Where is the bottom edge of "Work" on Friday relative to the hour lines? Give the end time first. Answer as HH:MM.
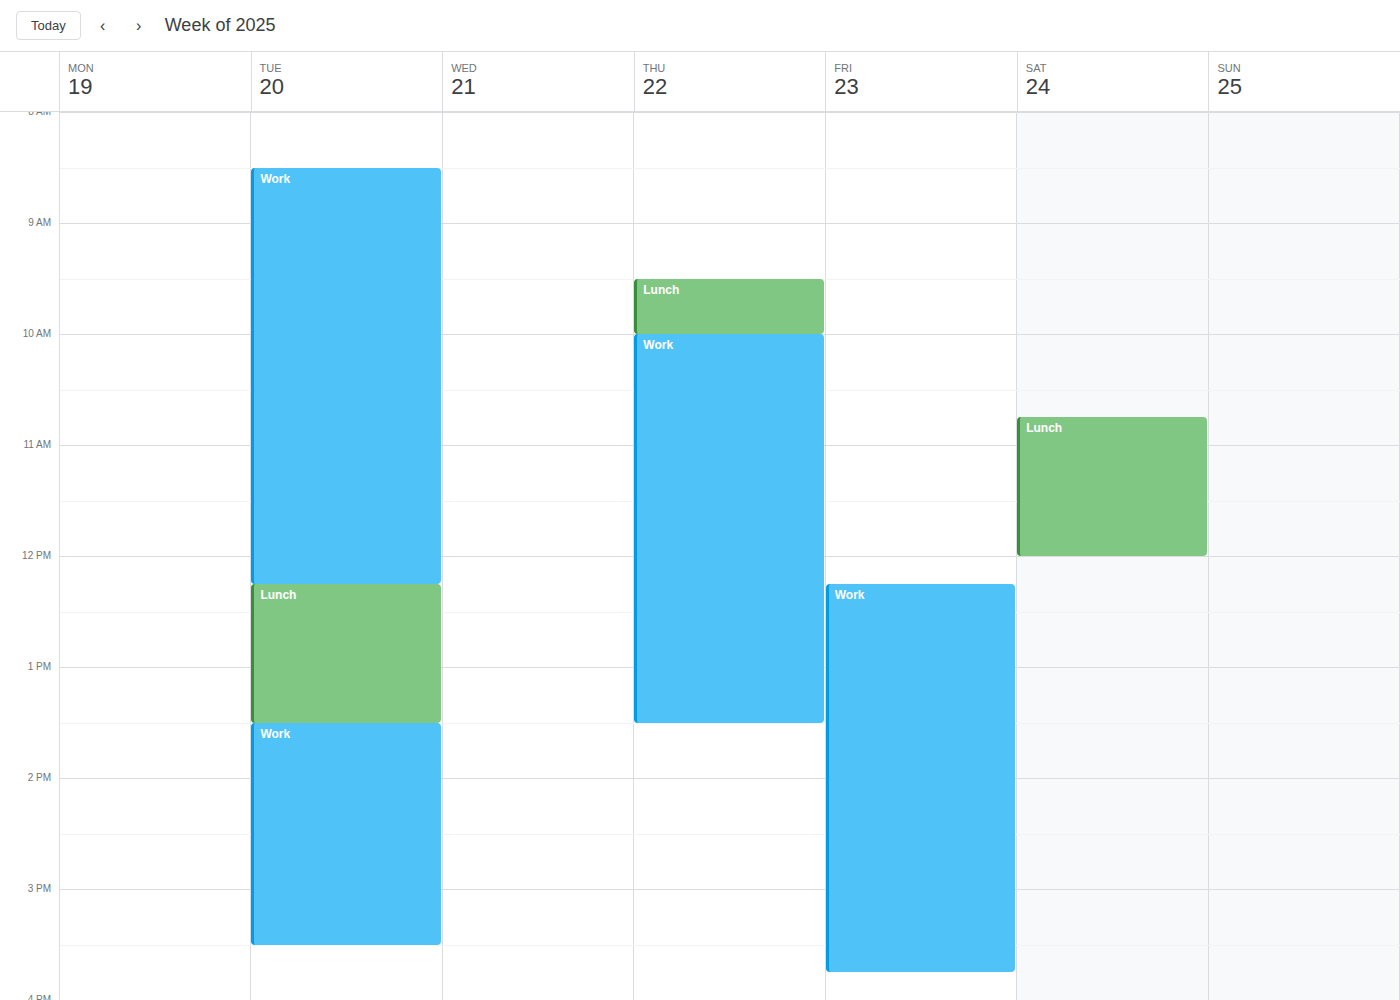
15:45 -- neither: three quarters of the way from the 15:00 line to the 16:00 line.